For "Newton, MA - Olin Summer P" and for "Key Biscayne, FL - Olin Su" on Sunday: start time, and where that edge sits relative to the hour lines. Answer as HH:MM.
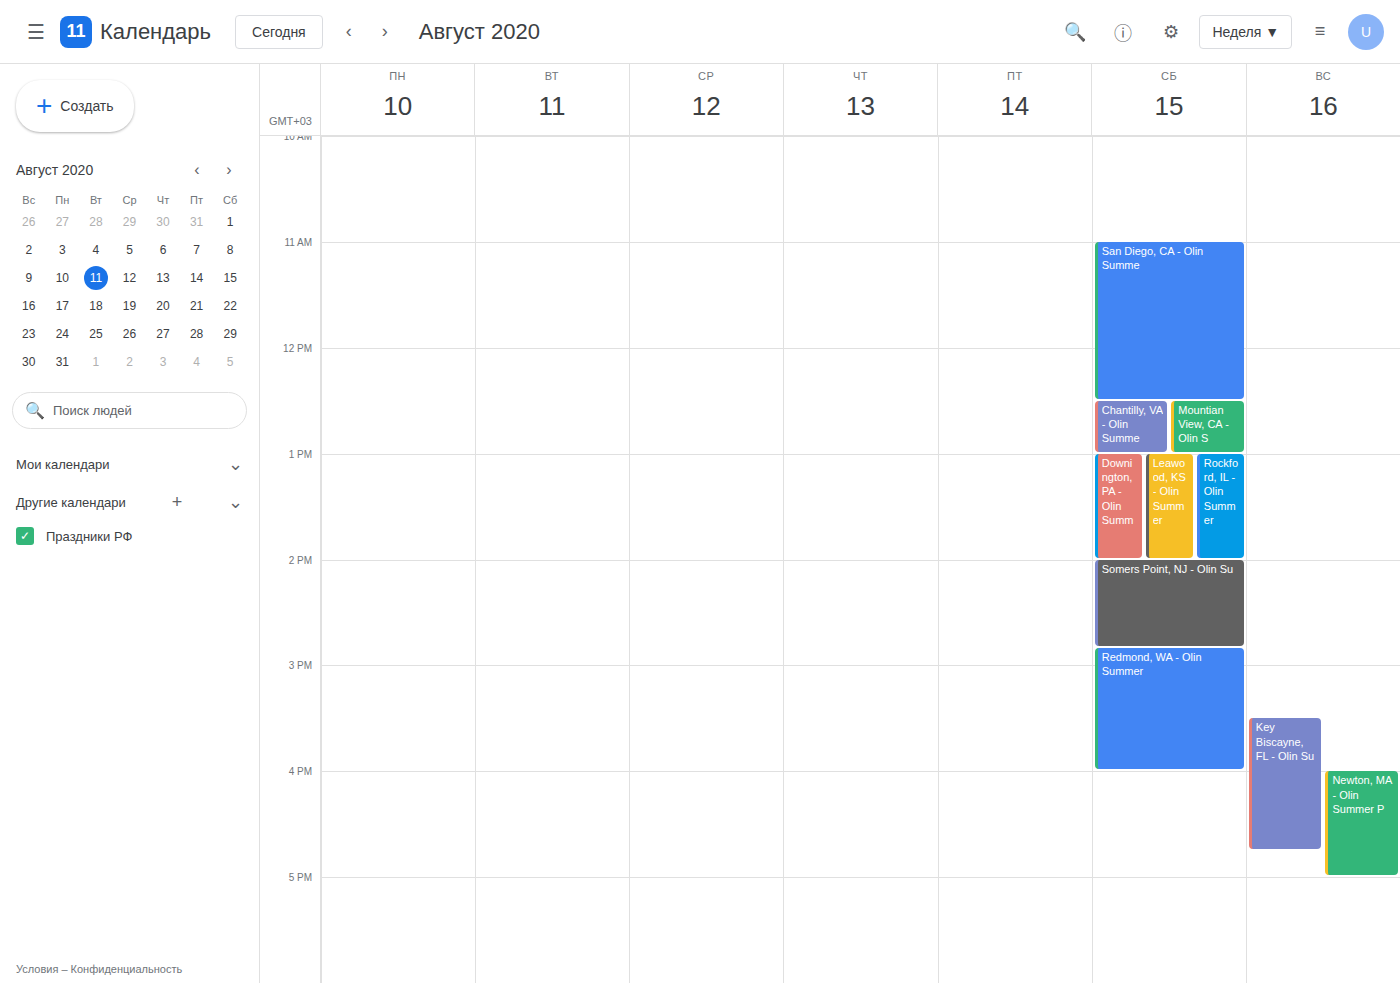
"Newton, MA - Olin Summer P": 16:00, exactly on the 16:00 line. "Key Biscayne, FL - Olin Su": 15:30, halfway between the 15:00 and 16:00 lines.